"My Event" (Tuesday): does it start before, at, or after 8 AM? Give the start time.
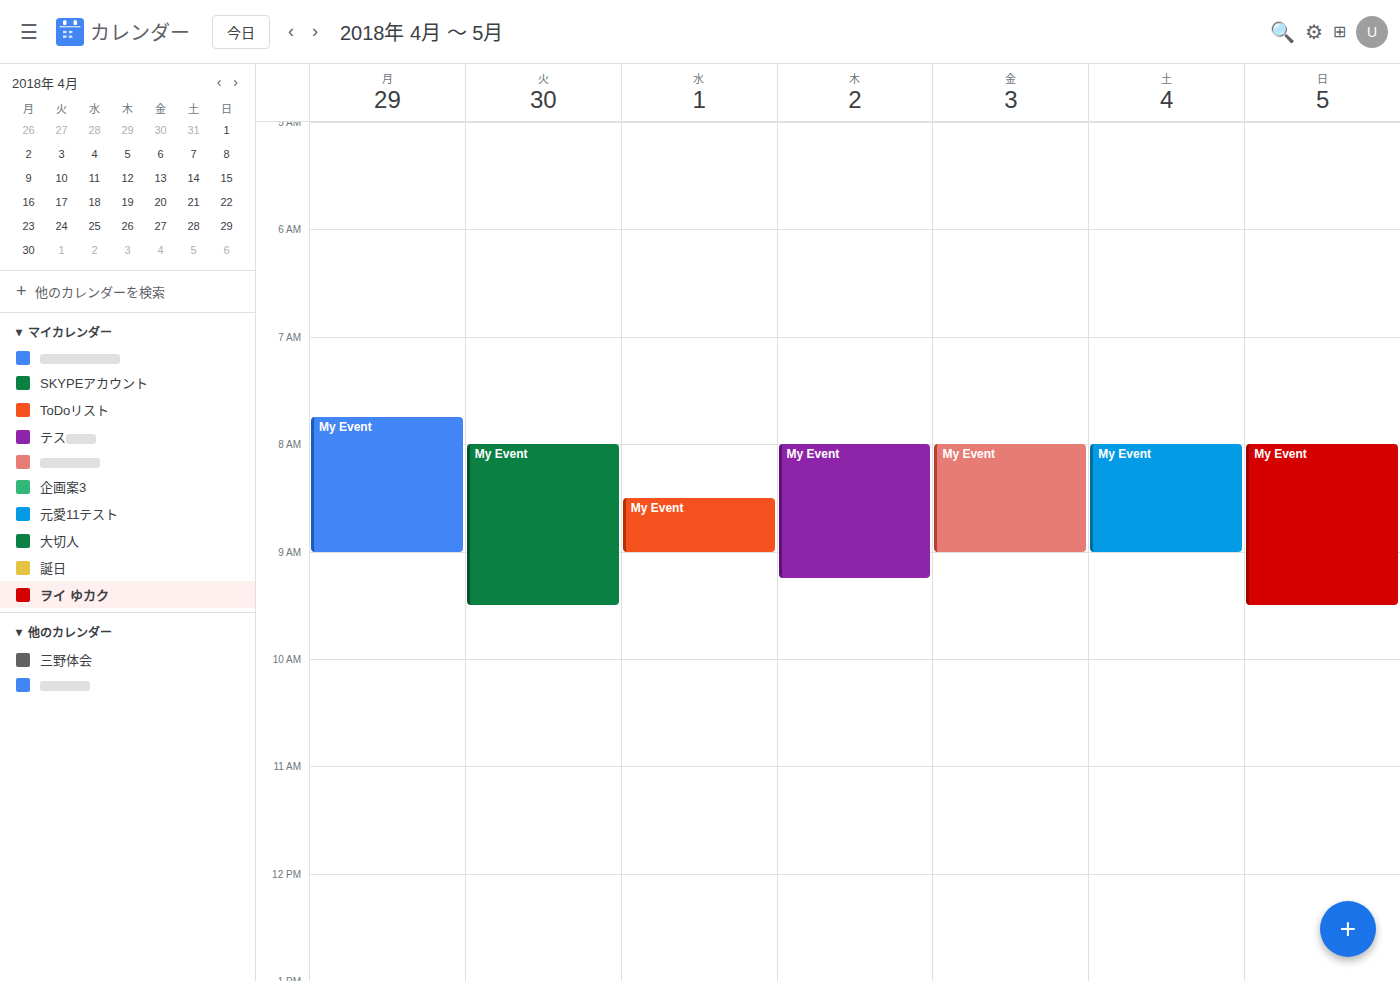
8:00 AM -- exactly at 8 AM, on the 8 AM line.